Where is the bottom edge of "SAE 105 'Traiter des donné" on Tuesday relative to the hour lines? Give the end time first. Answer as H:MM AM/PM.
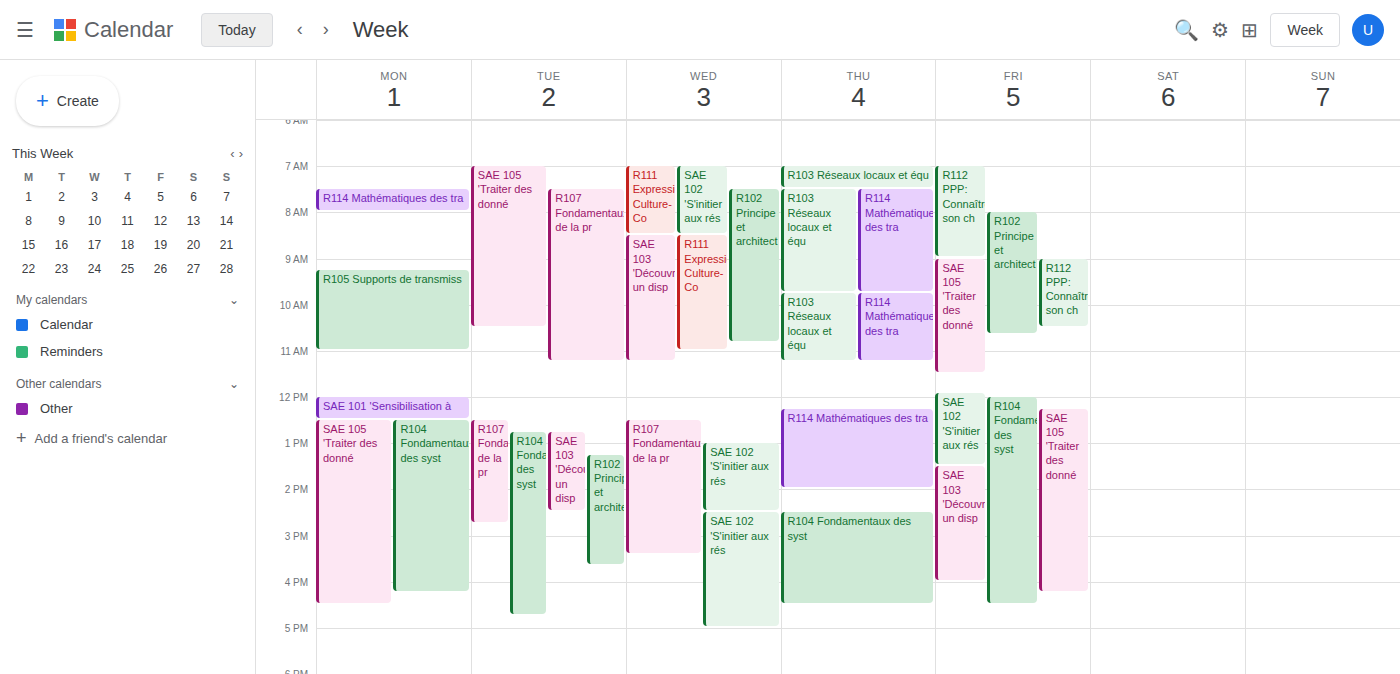
10:30 AM -- halfway between the 10 AM and 11 AM lines.